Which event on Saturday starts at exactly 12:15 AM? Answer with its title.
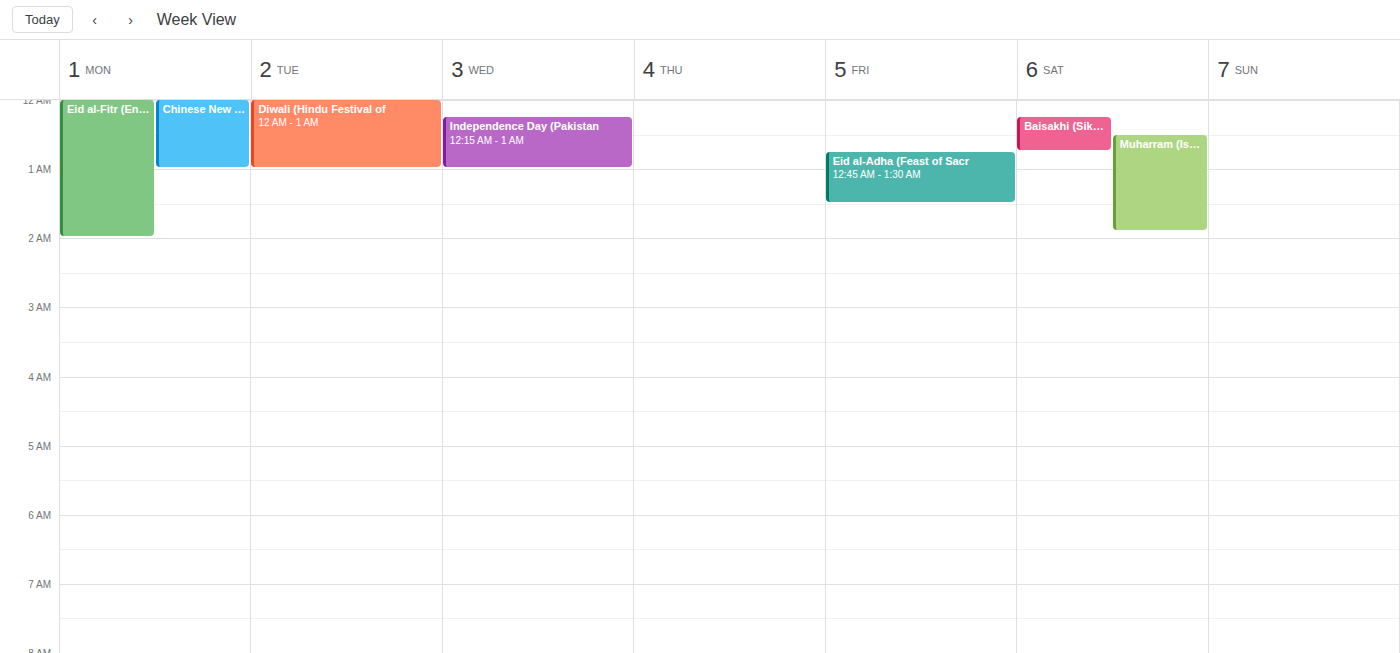
"Baisakhi (Sikh New Year)"